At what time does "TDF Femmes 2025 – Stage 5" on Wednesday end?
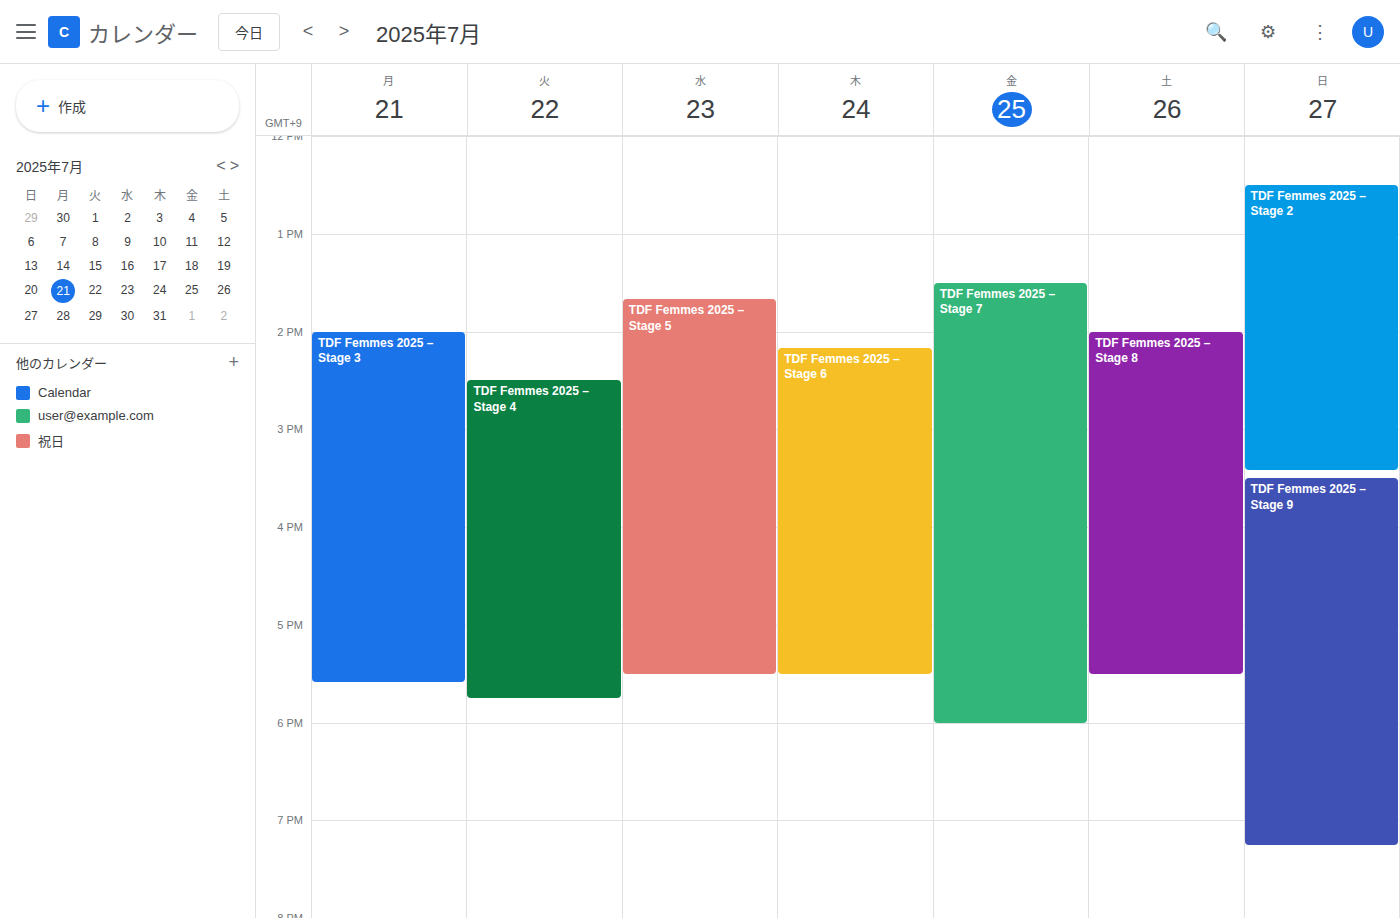
5:30 PM